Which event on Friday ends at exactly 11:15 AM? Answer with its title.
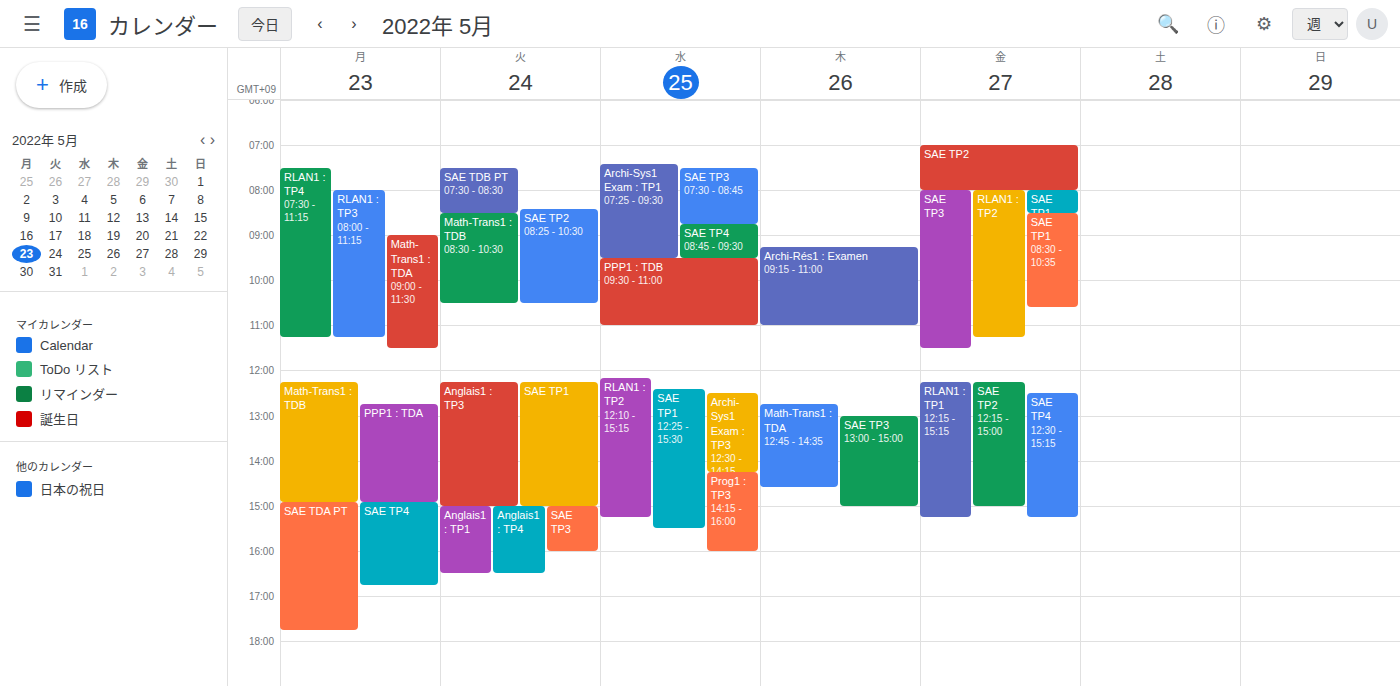
"RLAN1 : TP2"